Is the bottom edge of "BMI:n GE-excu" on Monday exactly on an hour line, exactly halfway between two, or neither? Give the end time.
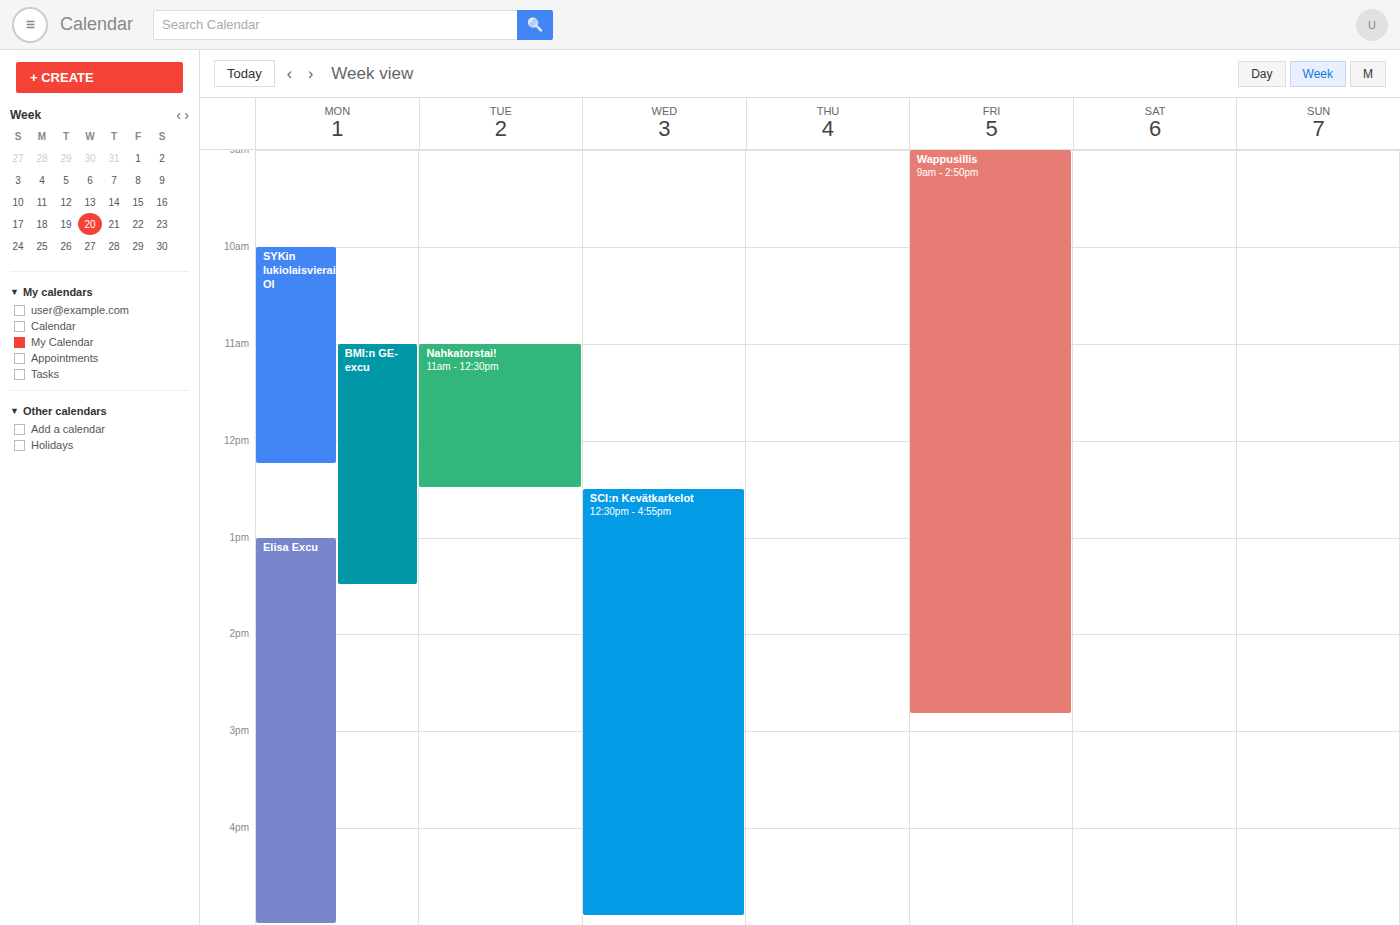
1:30 PM -- halfway between the 1 PM and 2 PM lines.